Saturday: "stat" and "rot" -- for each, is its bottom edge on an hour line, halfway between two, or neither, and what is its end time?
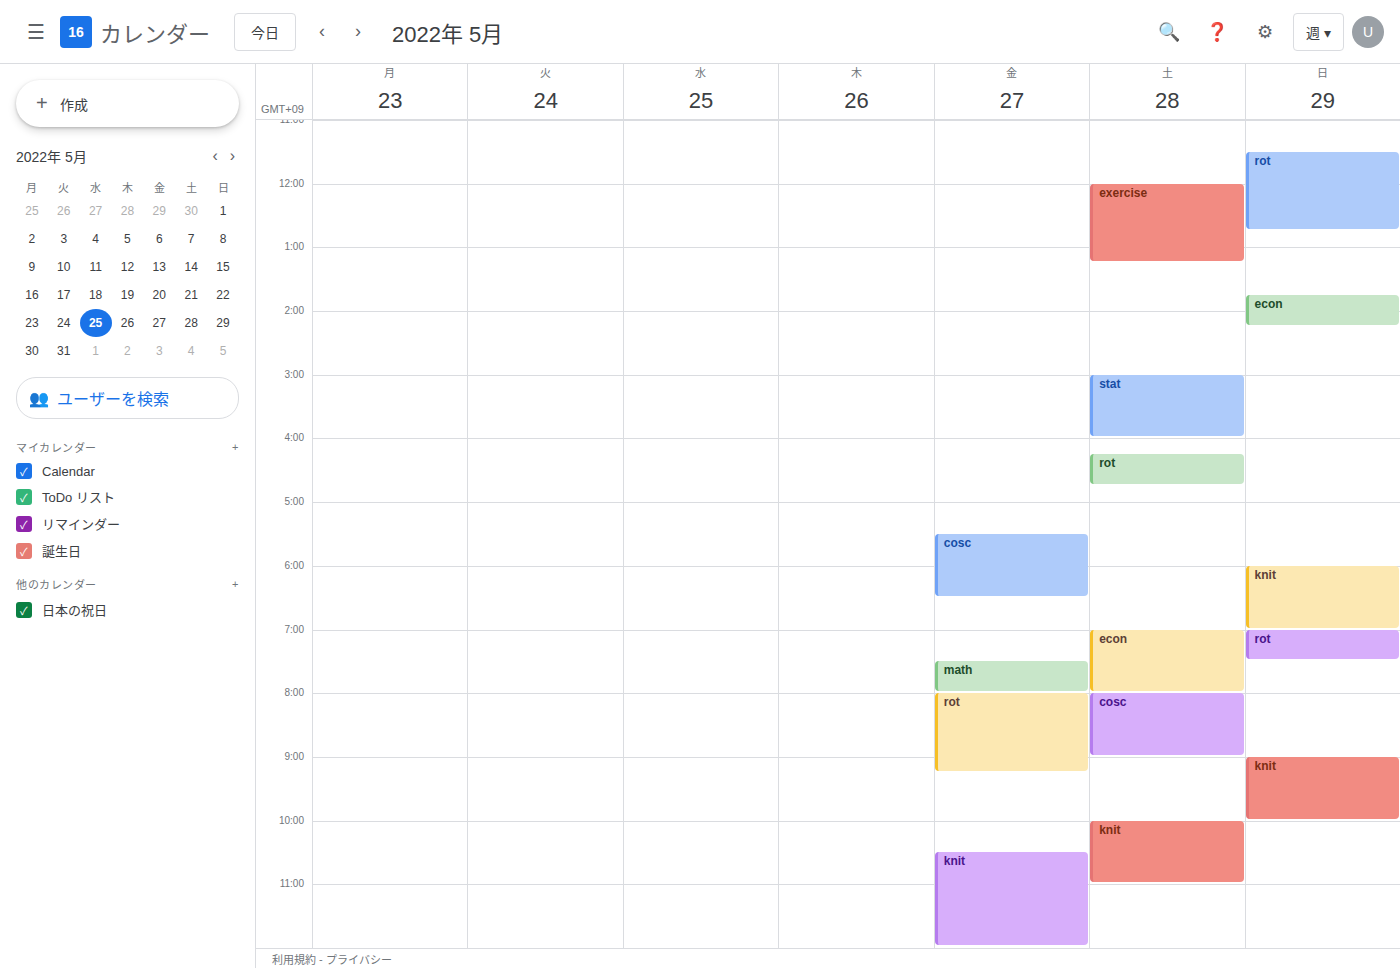
"stat": 4:00 PM, exactly on the 4 PM line. "rot": 4:45 PM, neither: three quarters of the way from the 4 PM line to the 5 PM line.